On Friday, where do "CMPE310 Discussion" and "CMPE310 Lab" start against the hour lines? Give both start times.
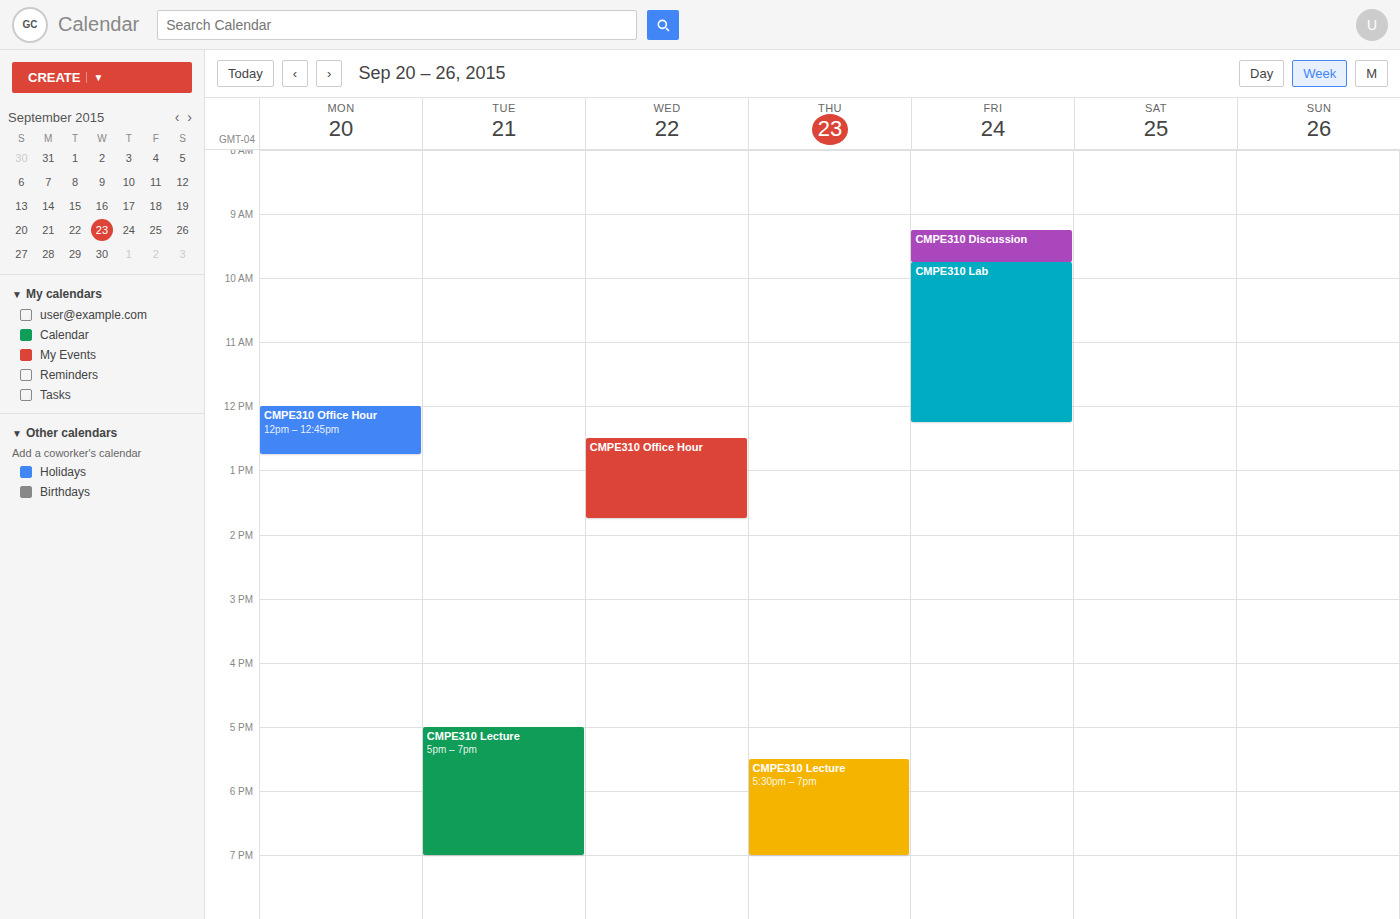
"CMPE310 Discussion": 9:15 AM, neither: a quarter of the way from the 9 AM line to the 10 AM line. "CMPE310 Lab": 9:45 AM, neither: three quarters of the way from the 9 AM line to the 10 AM line.